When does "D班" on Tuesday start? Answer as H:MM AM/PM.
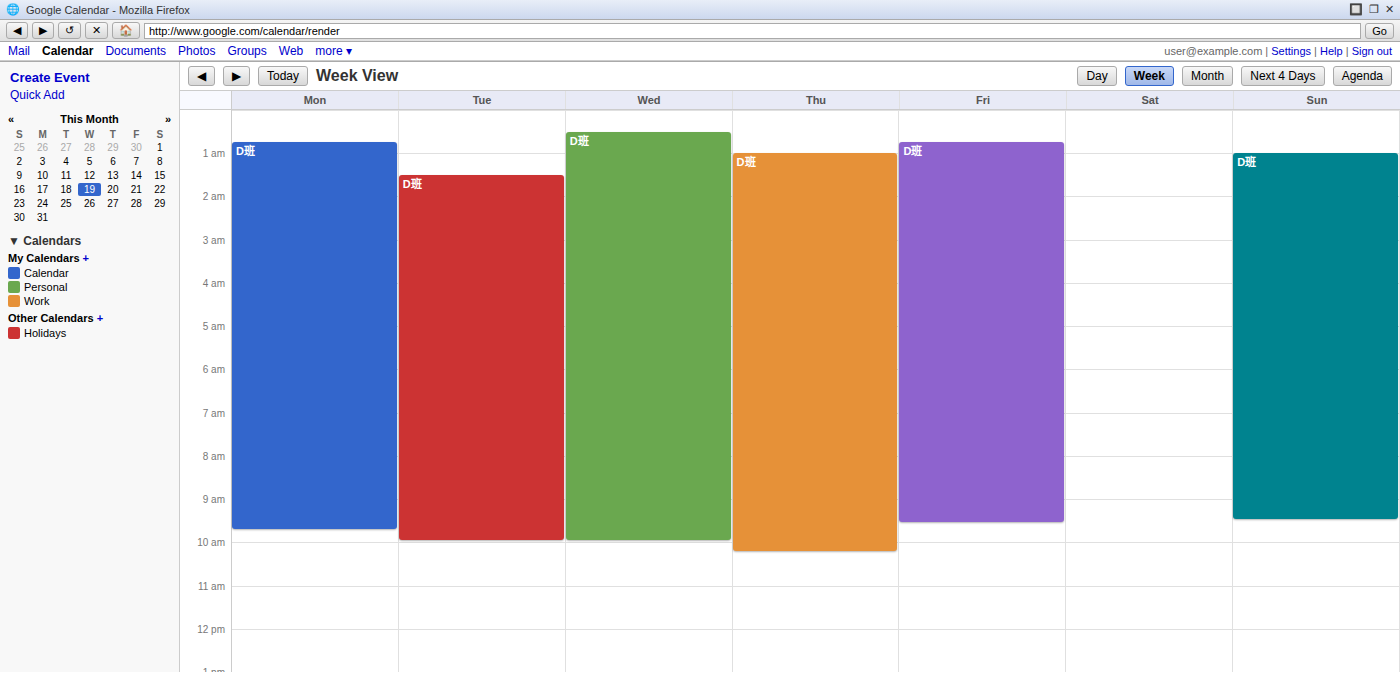
1:30 AM